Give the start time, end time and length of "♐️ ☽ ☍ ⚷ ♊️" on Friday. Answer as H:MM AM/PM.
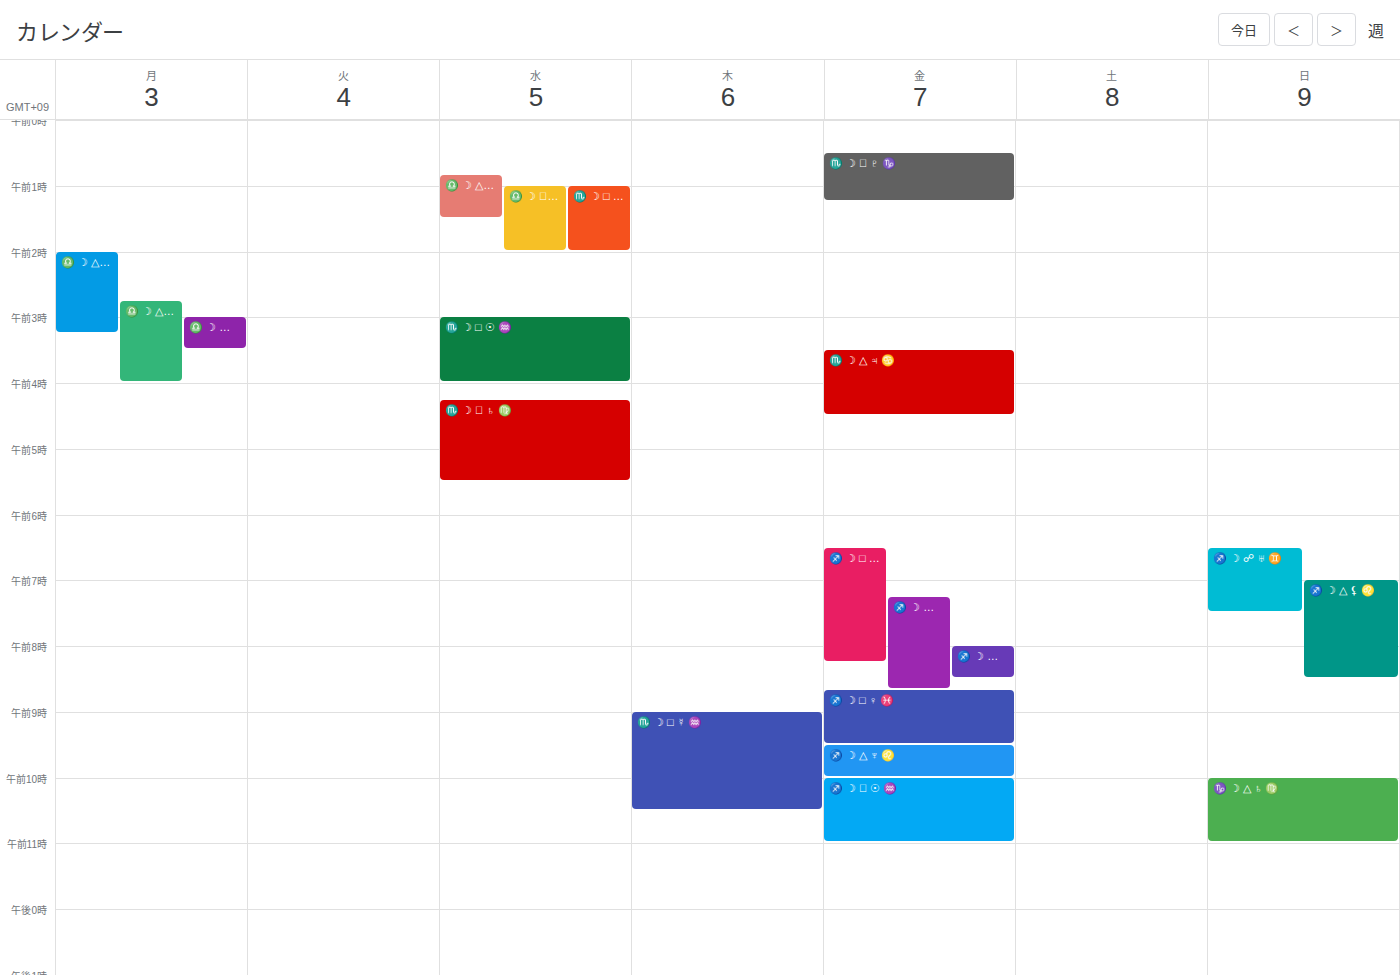
8:00 AM to 8:30 AM, 30 minutes